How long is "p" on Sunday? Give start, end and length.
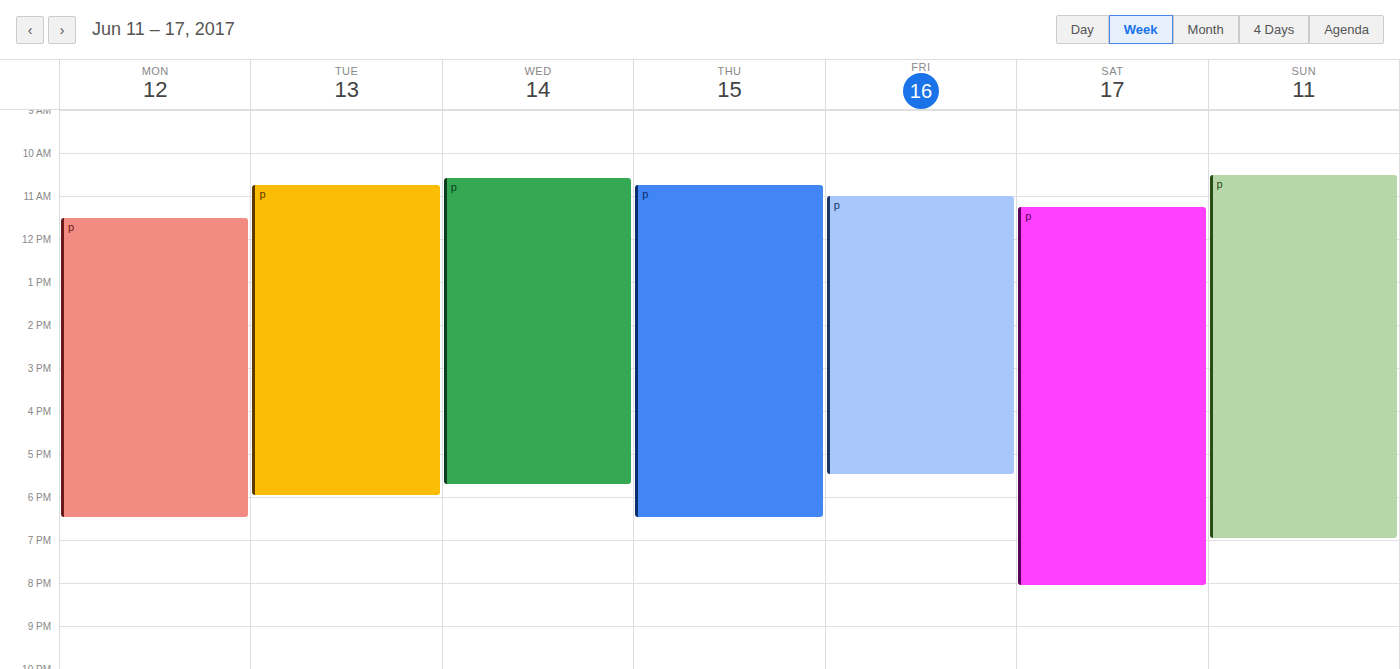
10:30 to 19:00, 8 hours 30 minutes